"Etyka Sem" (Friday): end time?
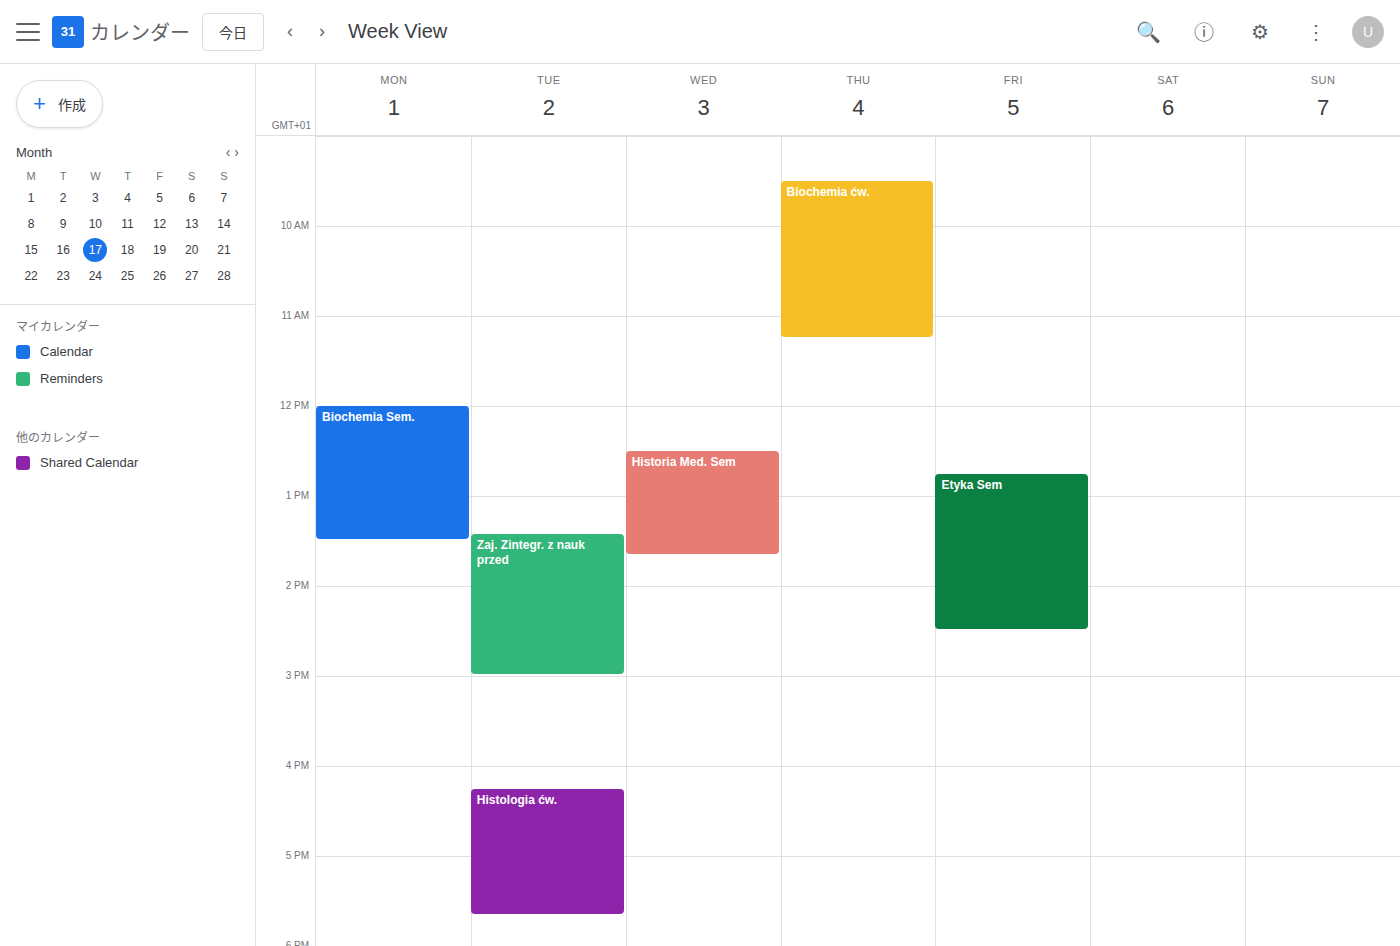
2:30 PM